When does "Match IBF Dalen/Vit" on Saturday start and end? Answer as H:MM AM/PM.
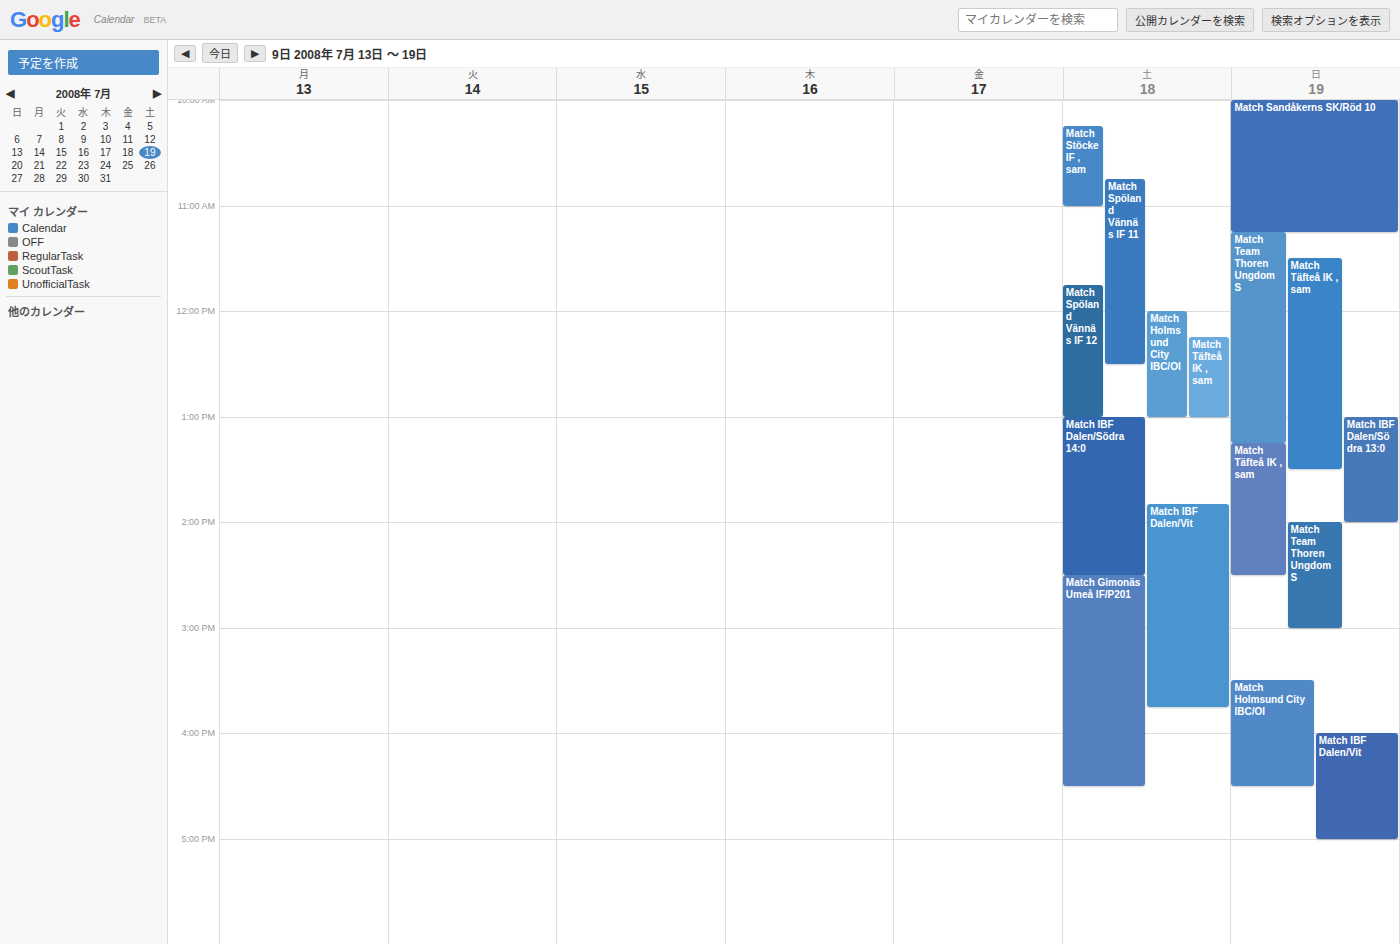
1:50 PM to 3:45 PM